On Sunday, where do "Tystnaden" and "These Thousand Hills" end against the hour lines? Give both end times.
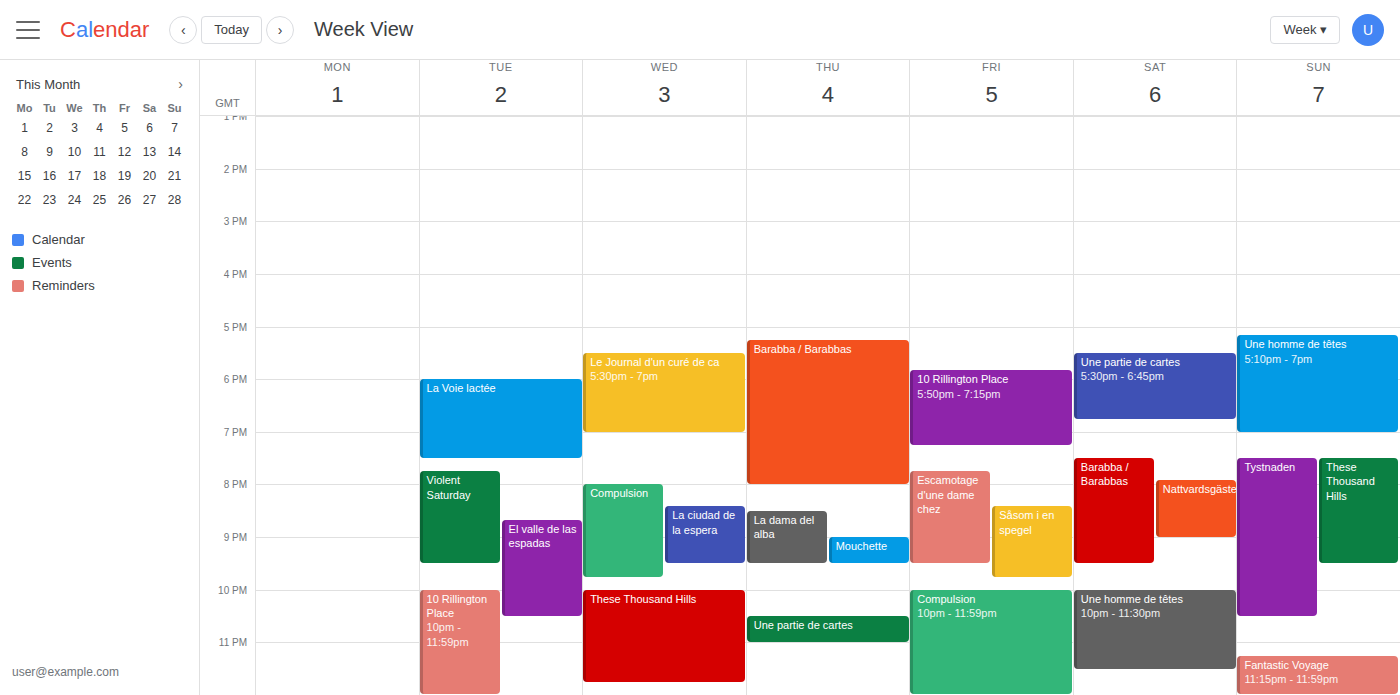
"Tystnaden": 10:30 PM, halfway between the 10 PM and 11 PM lines. "These Thousand Hills": 9:30 PM, halfway between the 9 PM and 10 PM lines.